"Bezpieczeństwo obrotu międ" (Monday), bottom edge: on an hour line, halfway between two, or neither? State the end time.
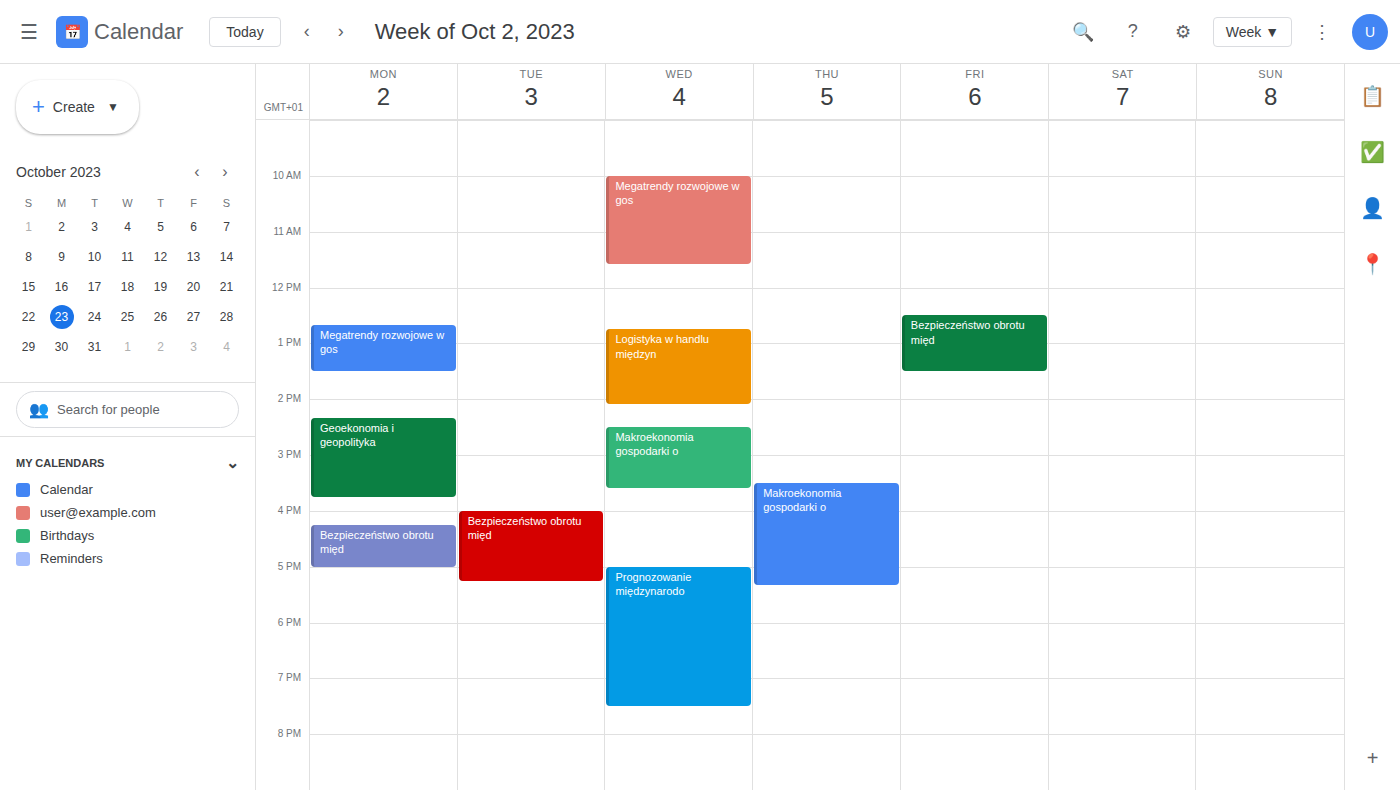
5:00 PM -- exactly on the 5 PM line.